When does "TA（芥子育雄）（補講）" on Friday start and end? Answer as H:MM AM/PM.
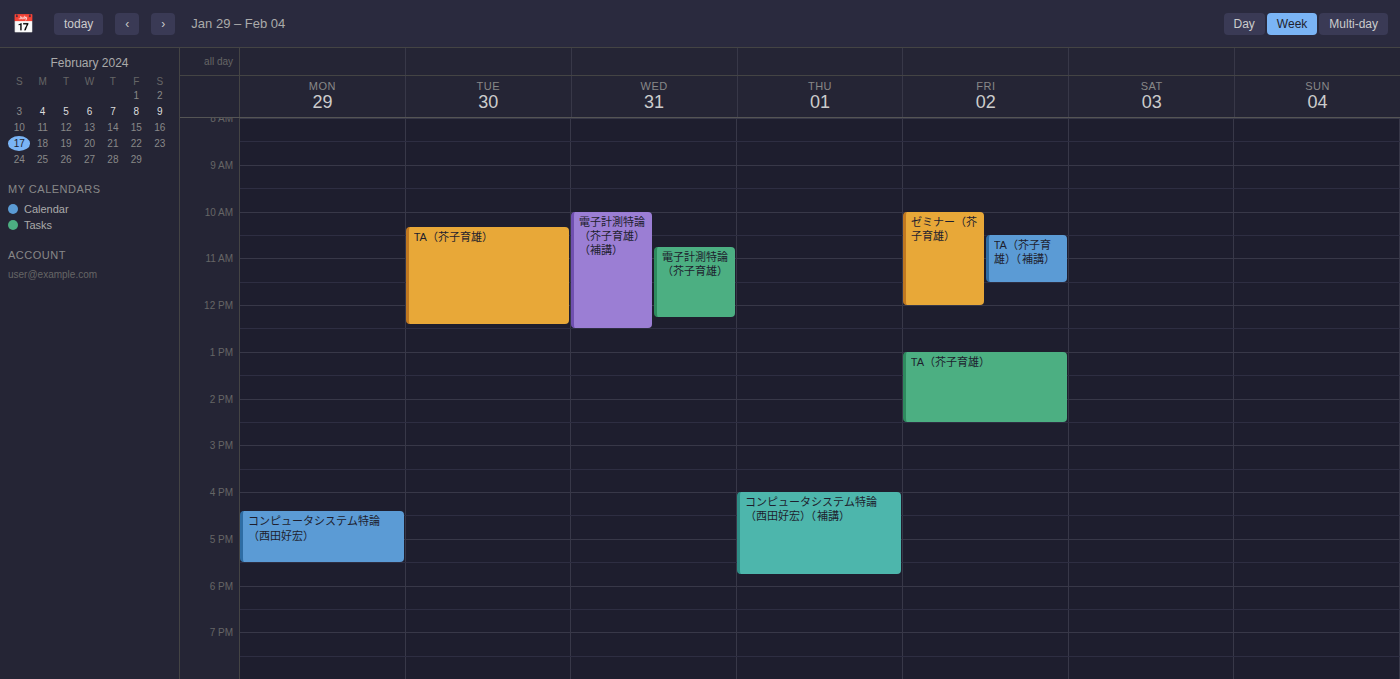
10:30 AM to 11:30 AM